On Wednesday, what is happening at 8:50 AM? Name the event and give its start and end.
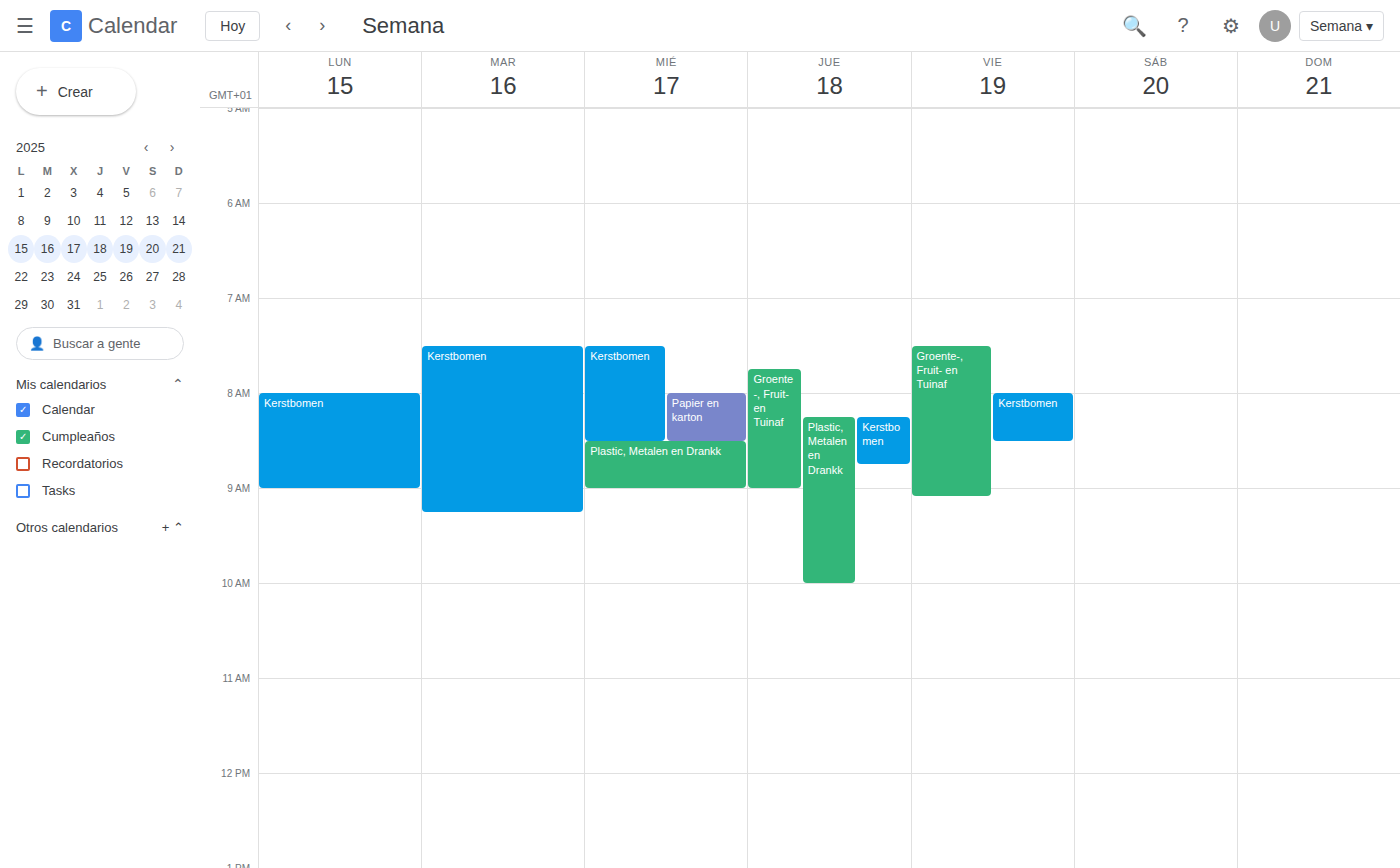
"Plastic, Metalen en Drankk", 8:30 AM to 9:00 AM